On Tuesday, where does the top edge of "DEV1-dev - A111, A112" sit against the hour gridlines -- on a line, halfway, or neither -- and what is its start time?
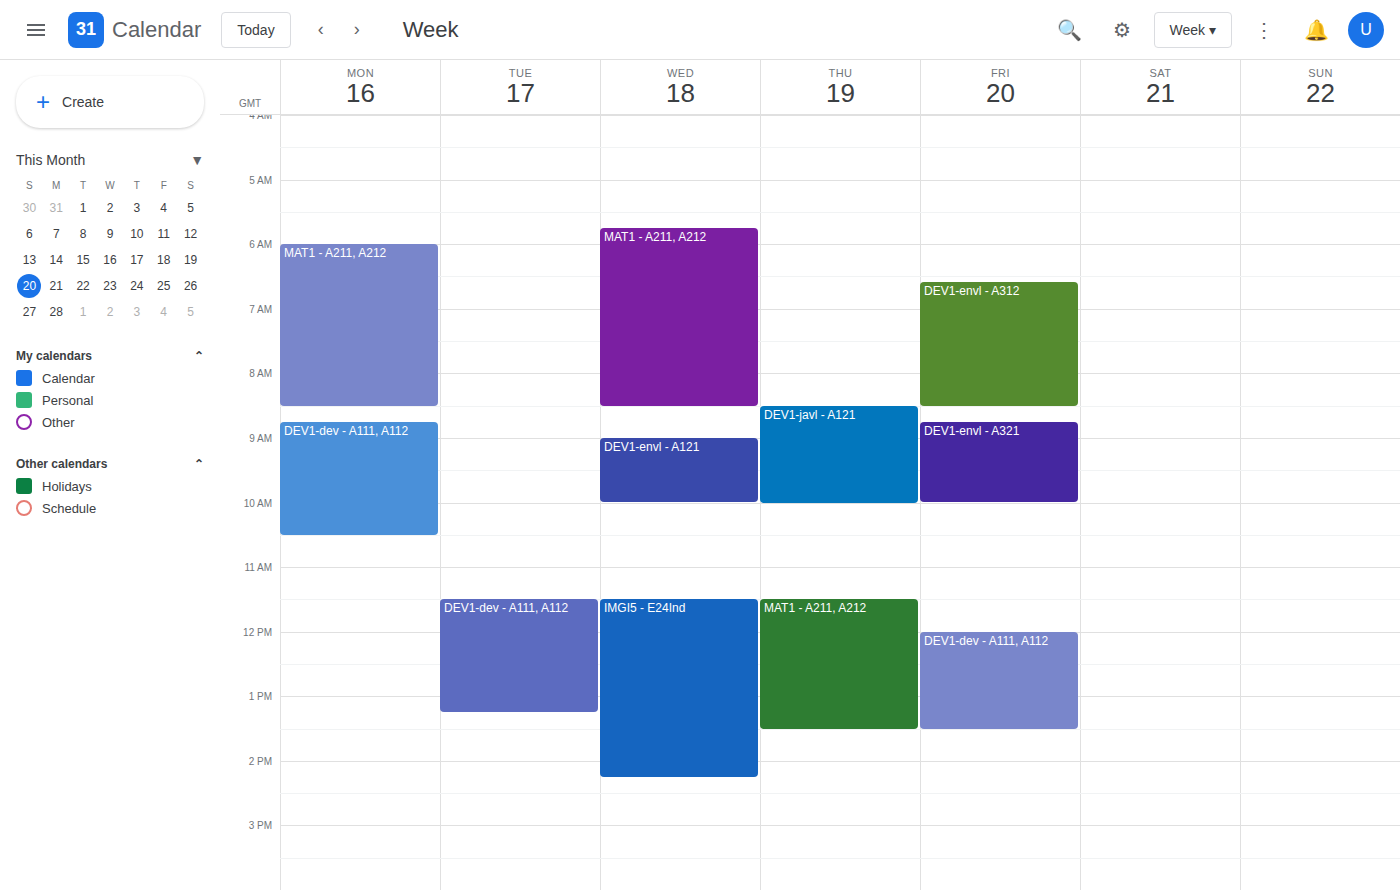
11:30 AM -- halfway between the 11 AM and 12 PM lines.